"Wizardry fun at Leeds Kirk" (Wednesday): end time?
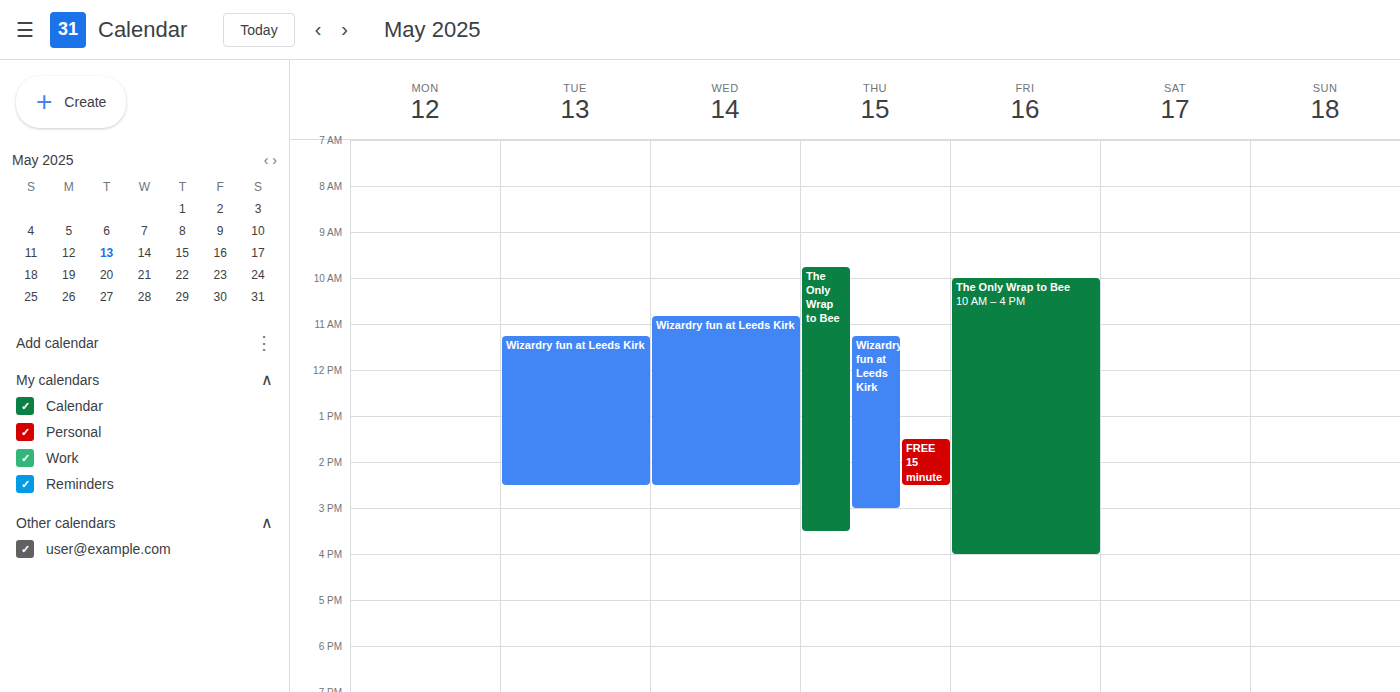
14:30